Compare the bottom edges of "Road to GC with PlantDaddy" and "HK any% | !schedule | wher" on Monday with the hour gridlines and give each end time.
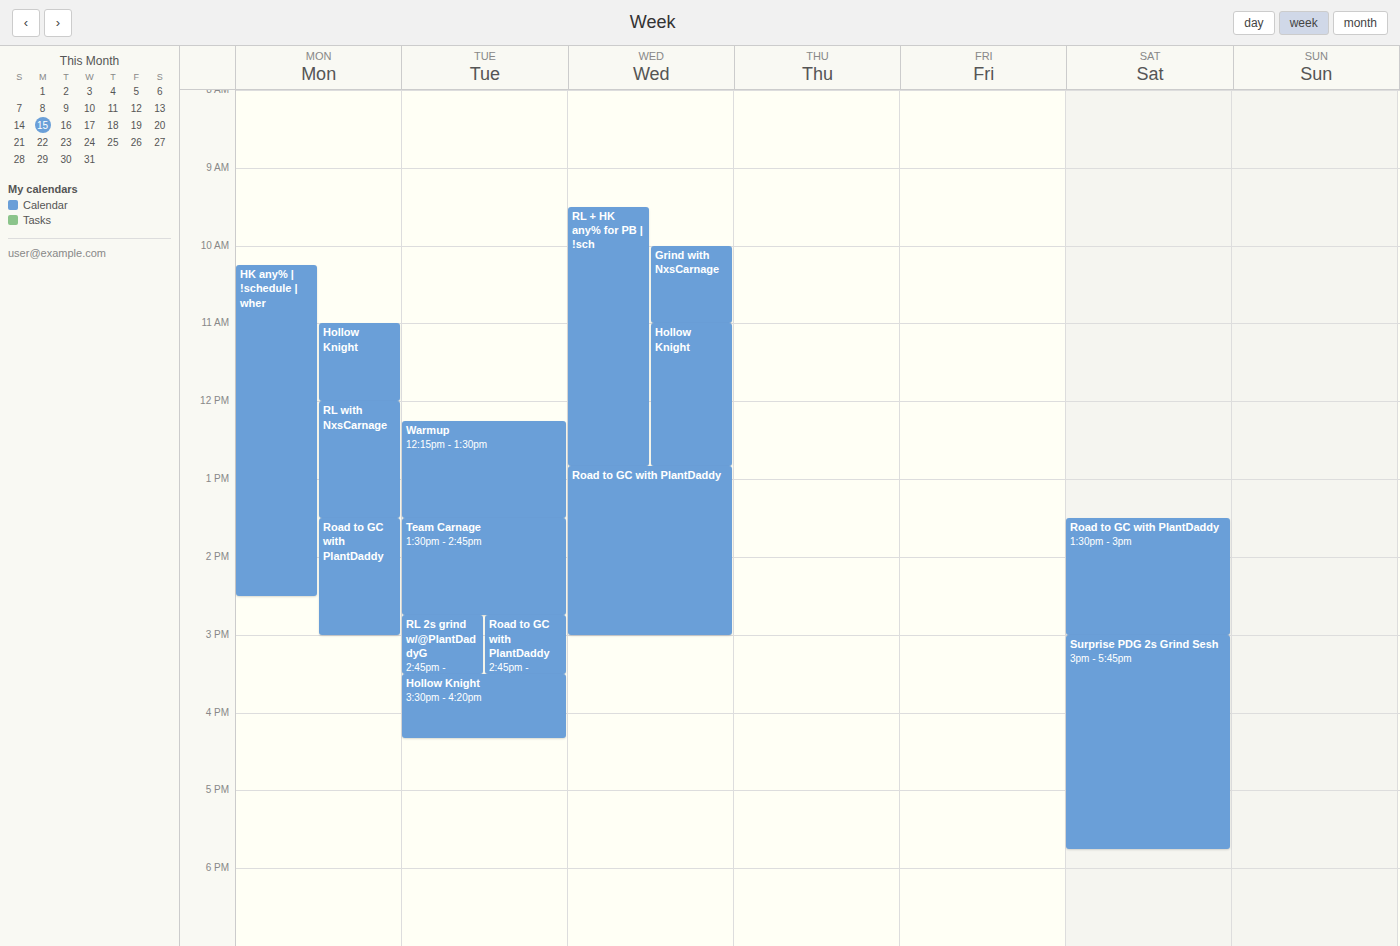
"Road to GC with PlantDaddy": 3:00 PM, exactly on the 3 PM line. "HK any% | !schedule | wher": 2:30 PM, halfway between the 2 PM and 3 PM lines.